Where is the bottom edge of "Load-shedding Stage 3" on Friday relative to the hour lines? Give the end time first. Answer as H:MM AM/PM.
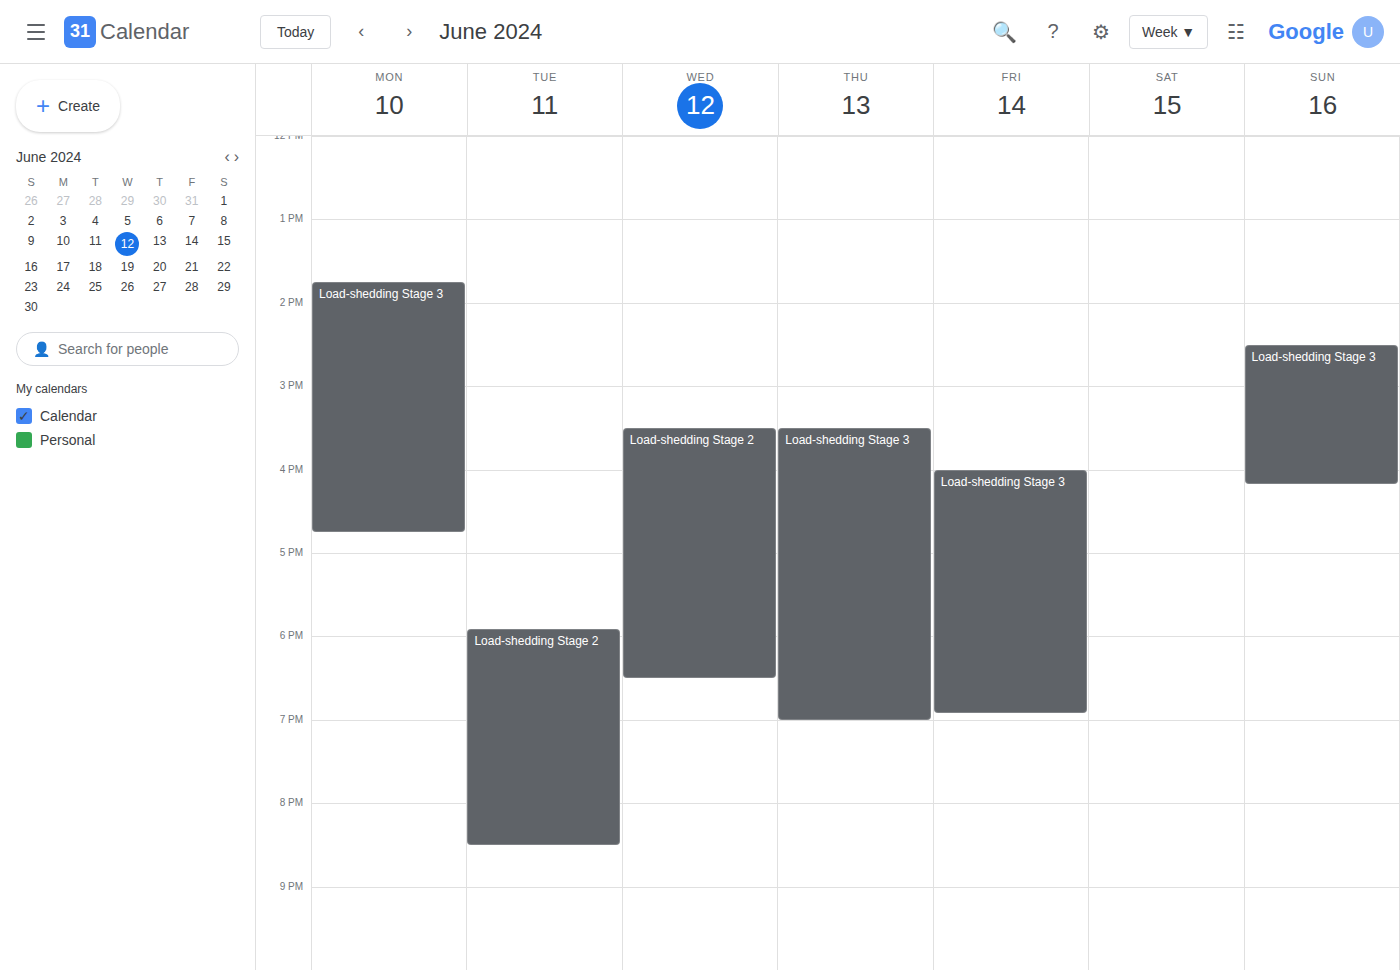
6:55 PM -- neither: 55 minutes below the 6 PM line and 5 minutes above the 7 PM line.